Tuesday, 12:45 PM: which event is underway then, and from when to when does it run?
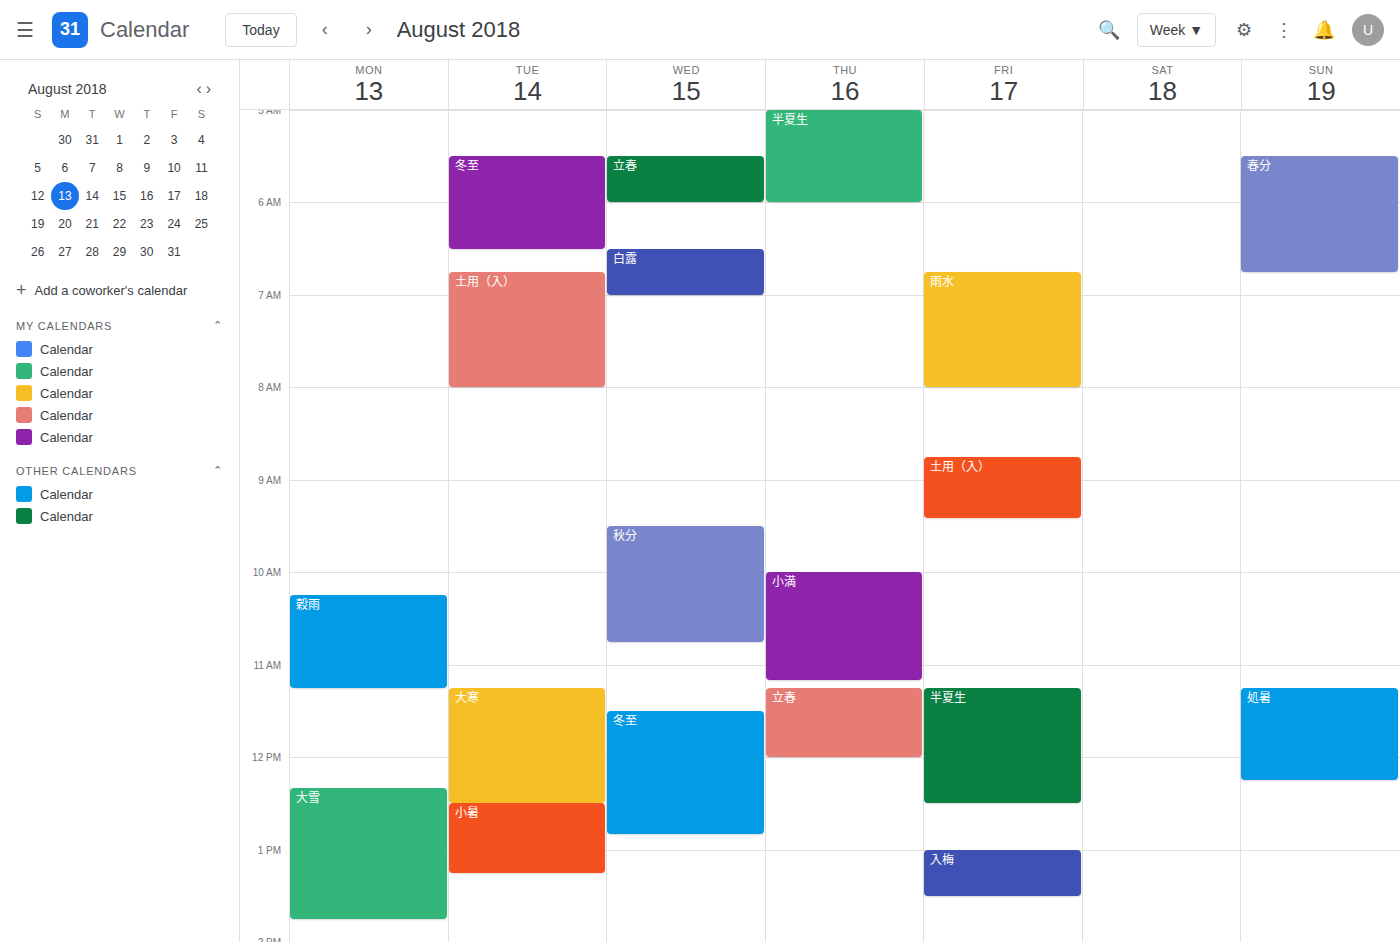
"小暑", 12:30 PM to 1:15 PM